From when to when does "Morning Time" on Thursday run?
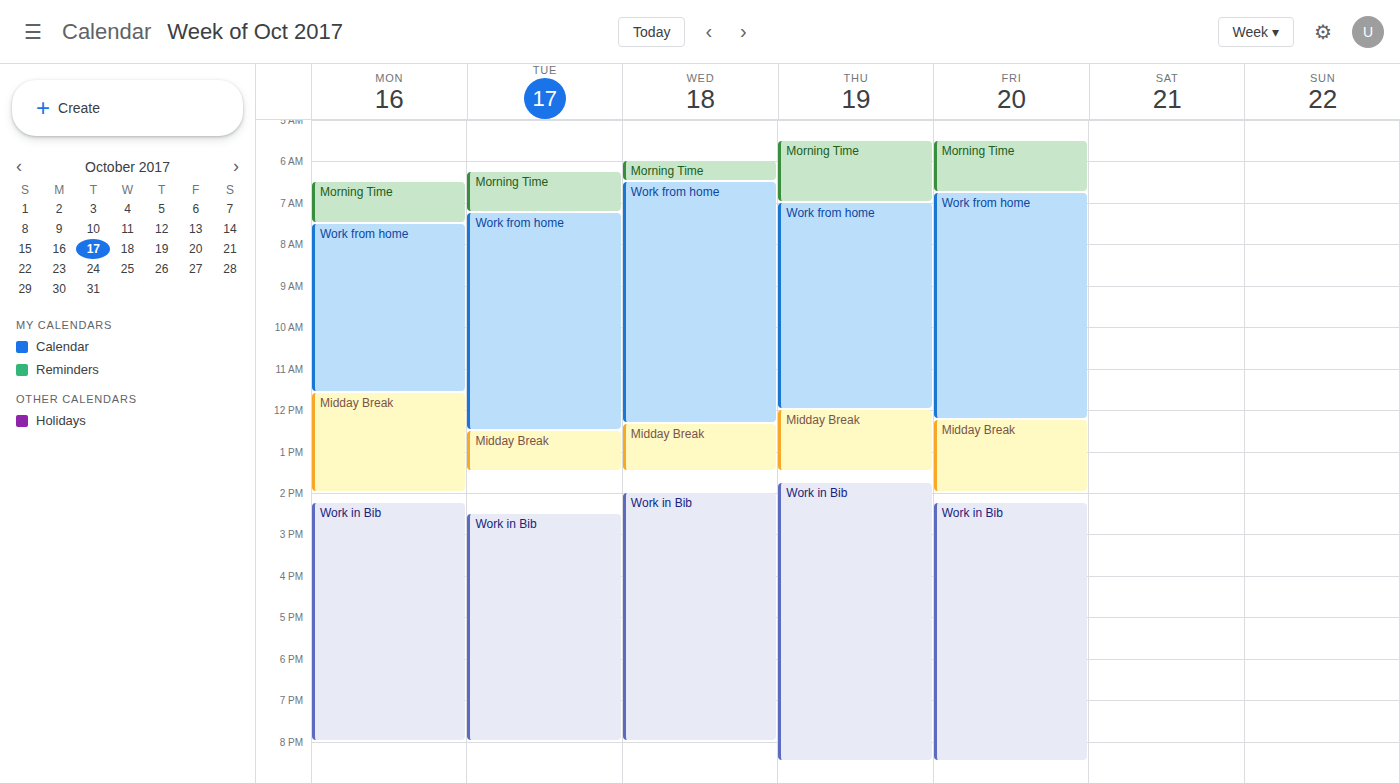
5:30 AM to 7:00 AM